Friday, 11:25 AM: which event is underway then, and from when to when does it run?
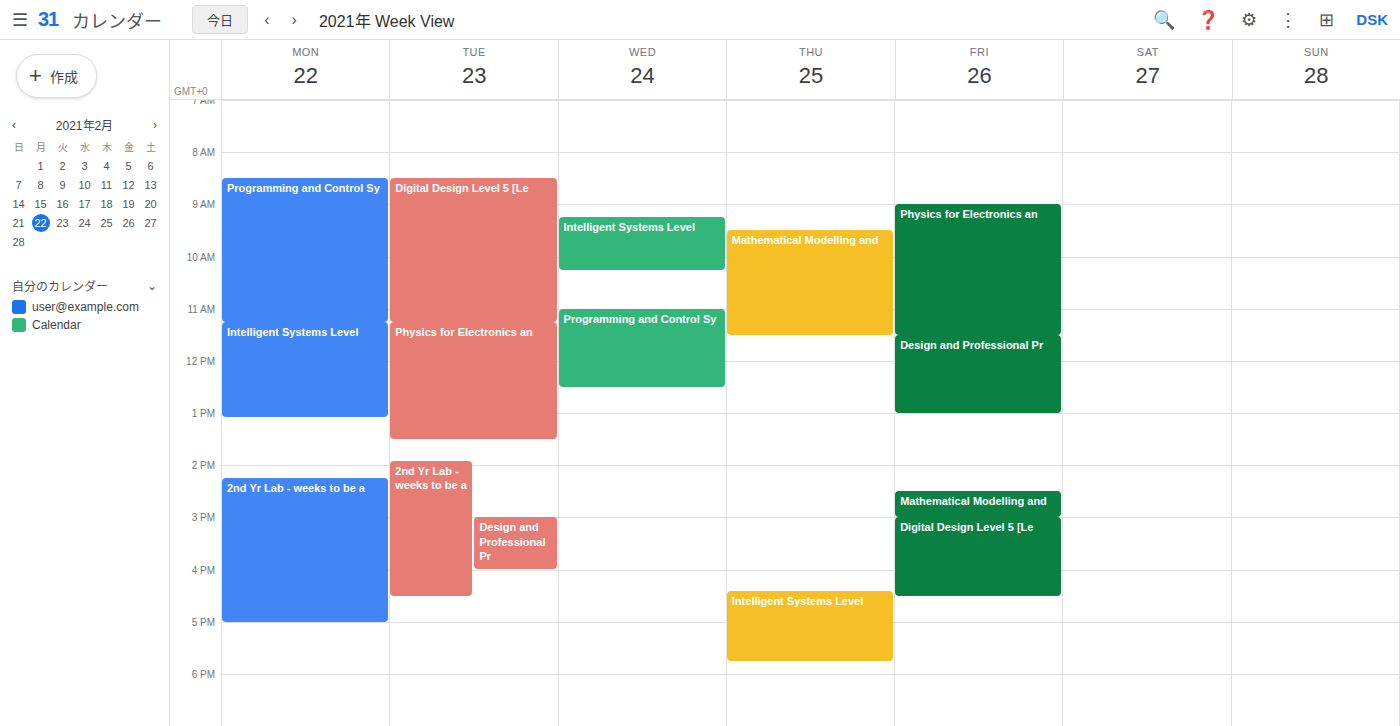
"Physics for Electronics an", 9:00 AM to 11:30 AM